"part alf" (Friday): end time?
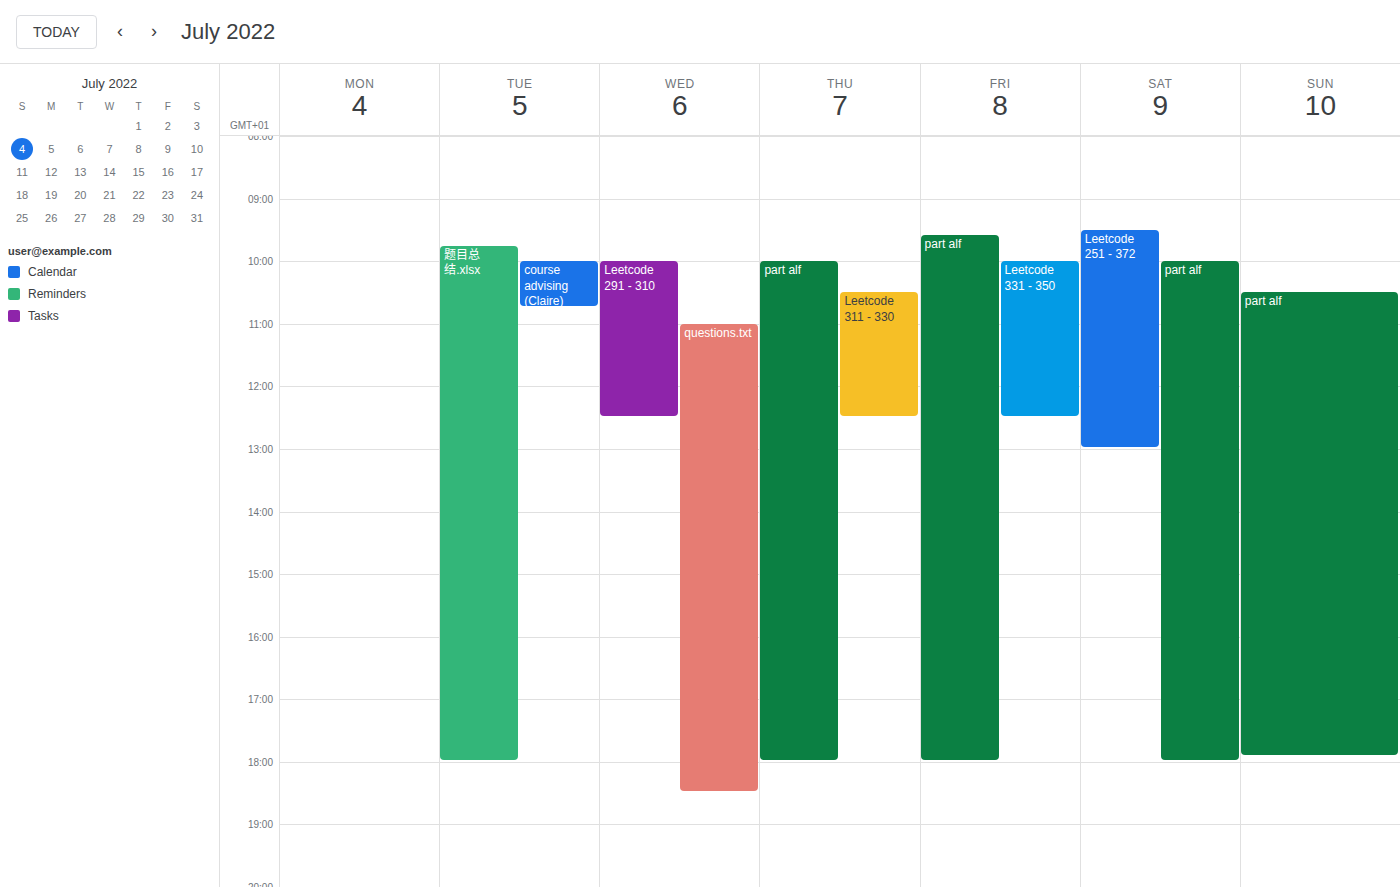
6:00 PM